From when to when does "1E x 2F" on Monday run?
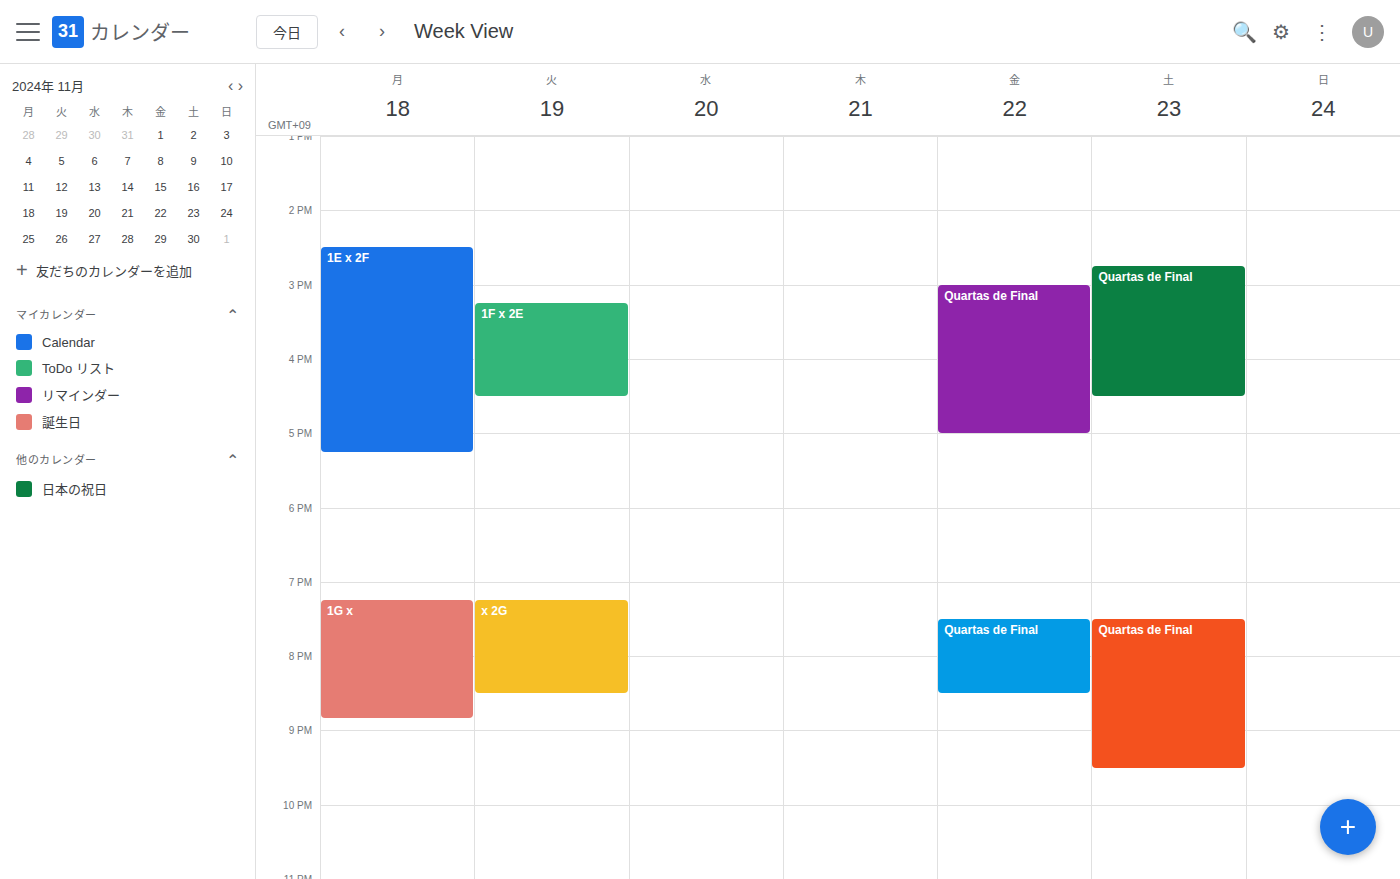
2:30 PM to 5:15 PM